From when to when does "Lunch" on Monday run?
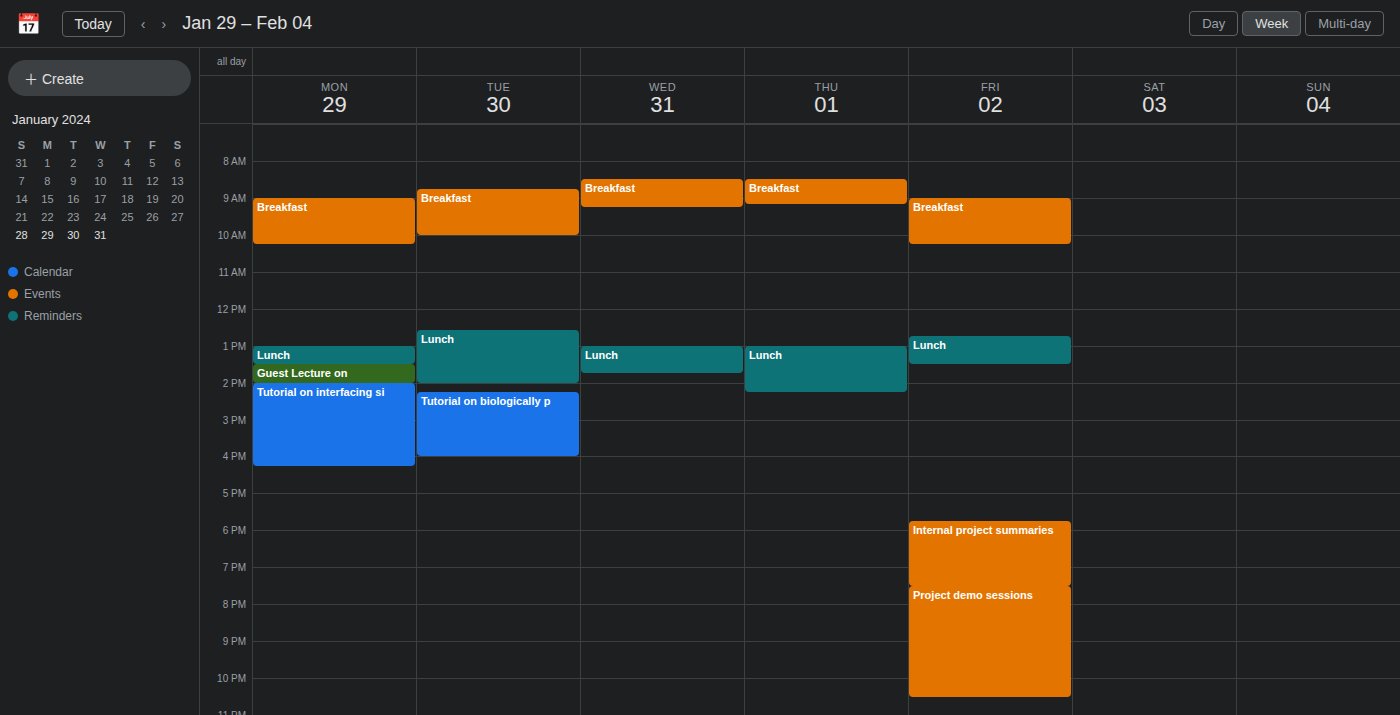
1:00 PM to 1:30 PM